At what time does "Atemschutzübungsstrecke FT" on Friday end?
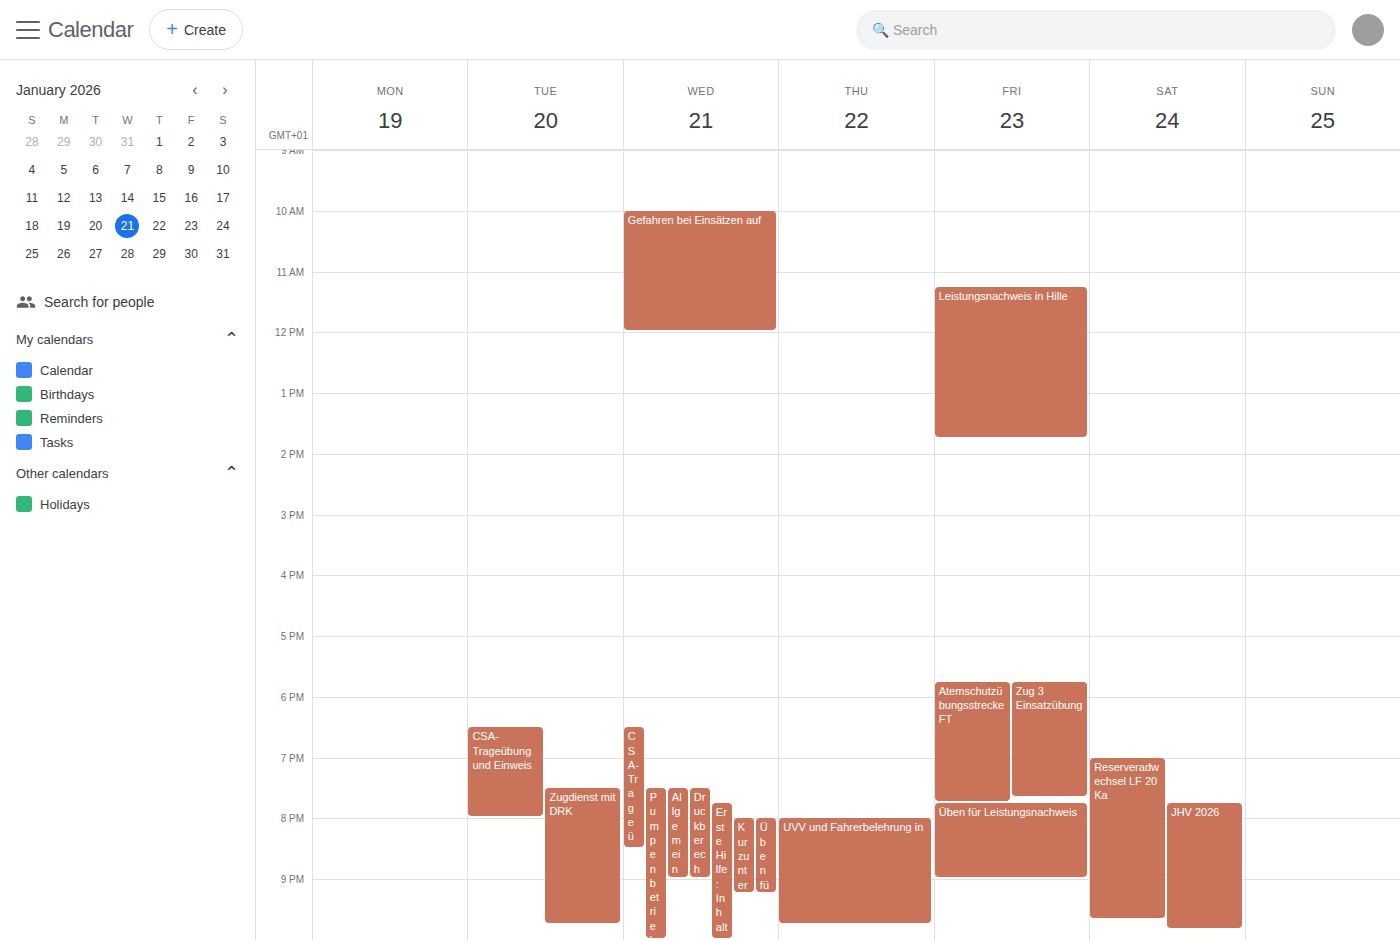
7:45 PM